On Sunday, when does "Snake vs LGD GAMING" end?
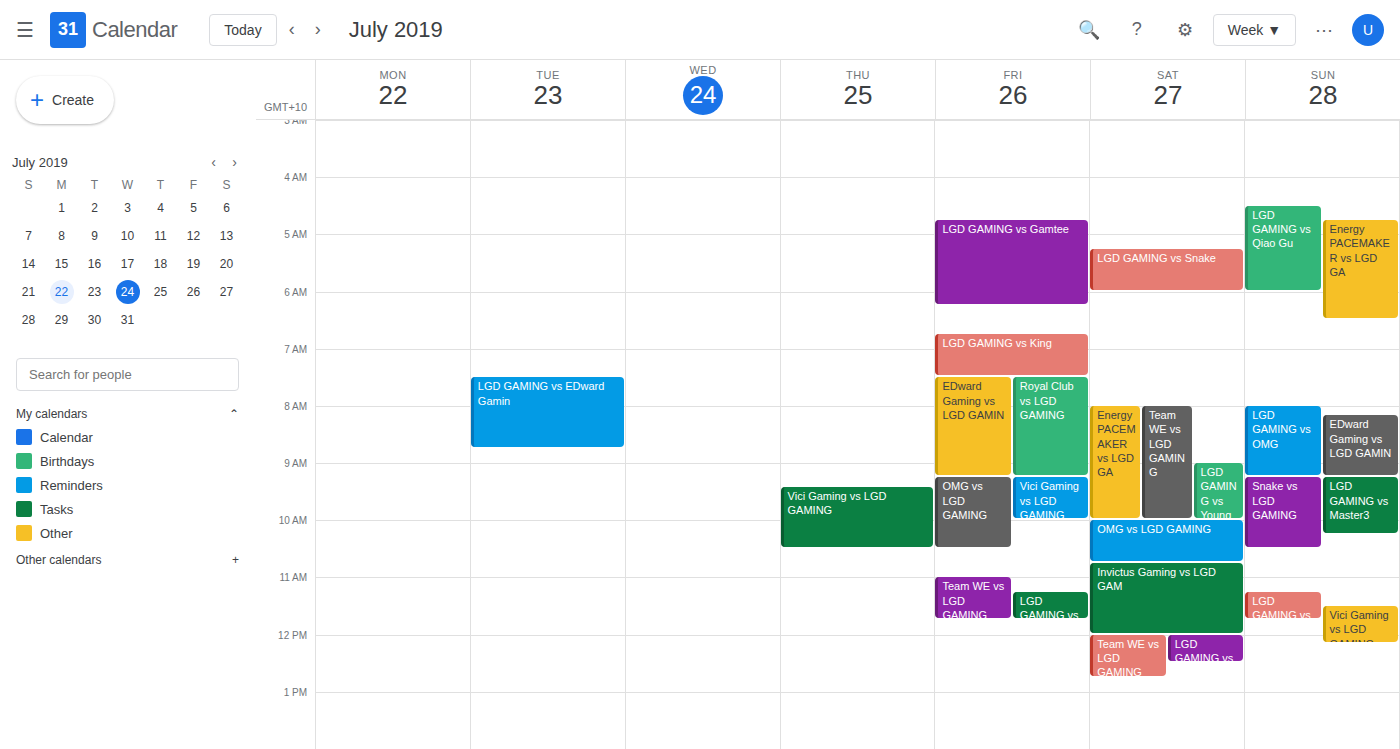
10:30 AM